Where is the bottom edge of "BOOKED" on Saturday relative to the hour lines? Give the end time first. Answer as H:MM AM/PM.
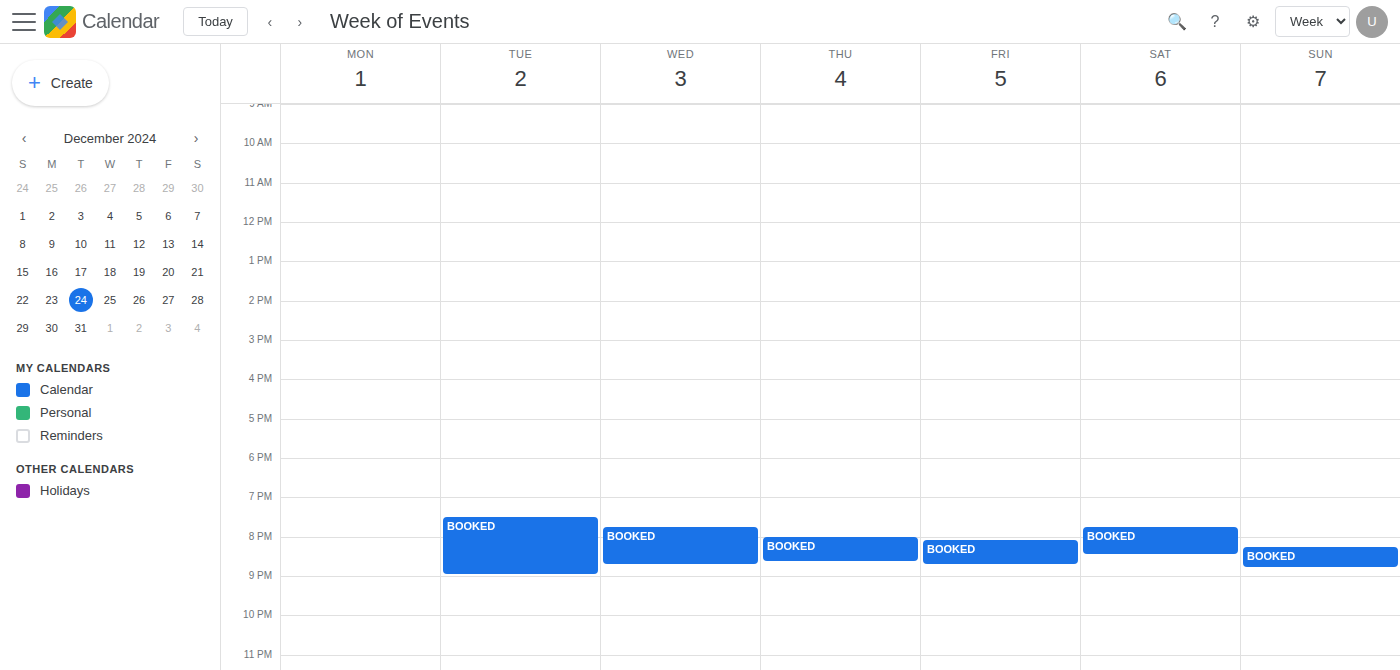
8:30 PM -- halfway between the 8 PM and 9 PM lines.